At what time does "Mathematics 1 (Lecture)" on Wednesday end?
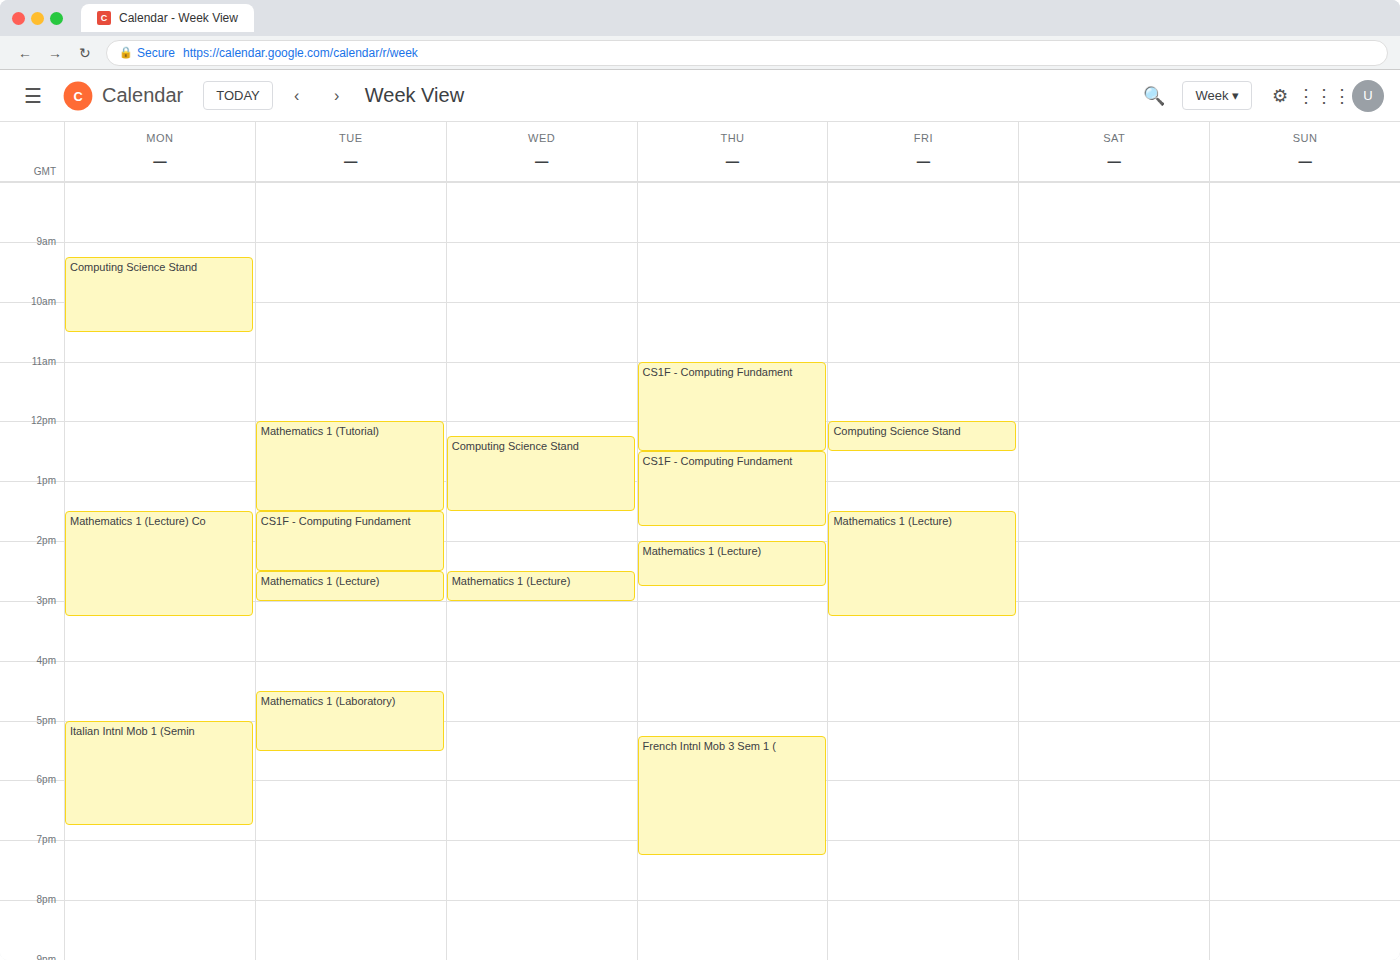
3:00 PM